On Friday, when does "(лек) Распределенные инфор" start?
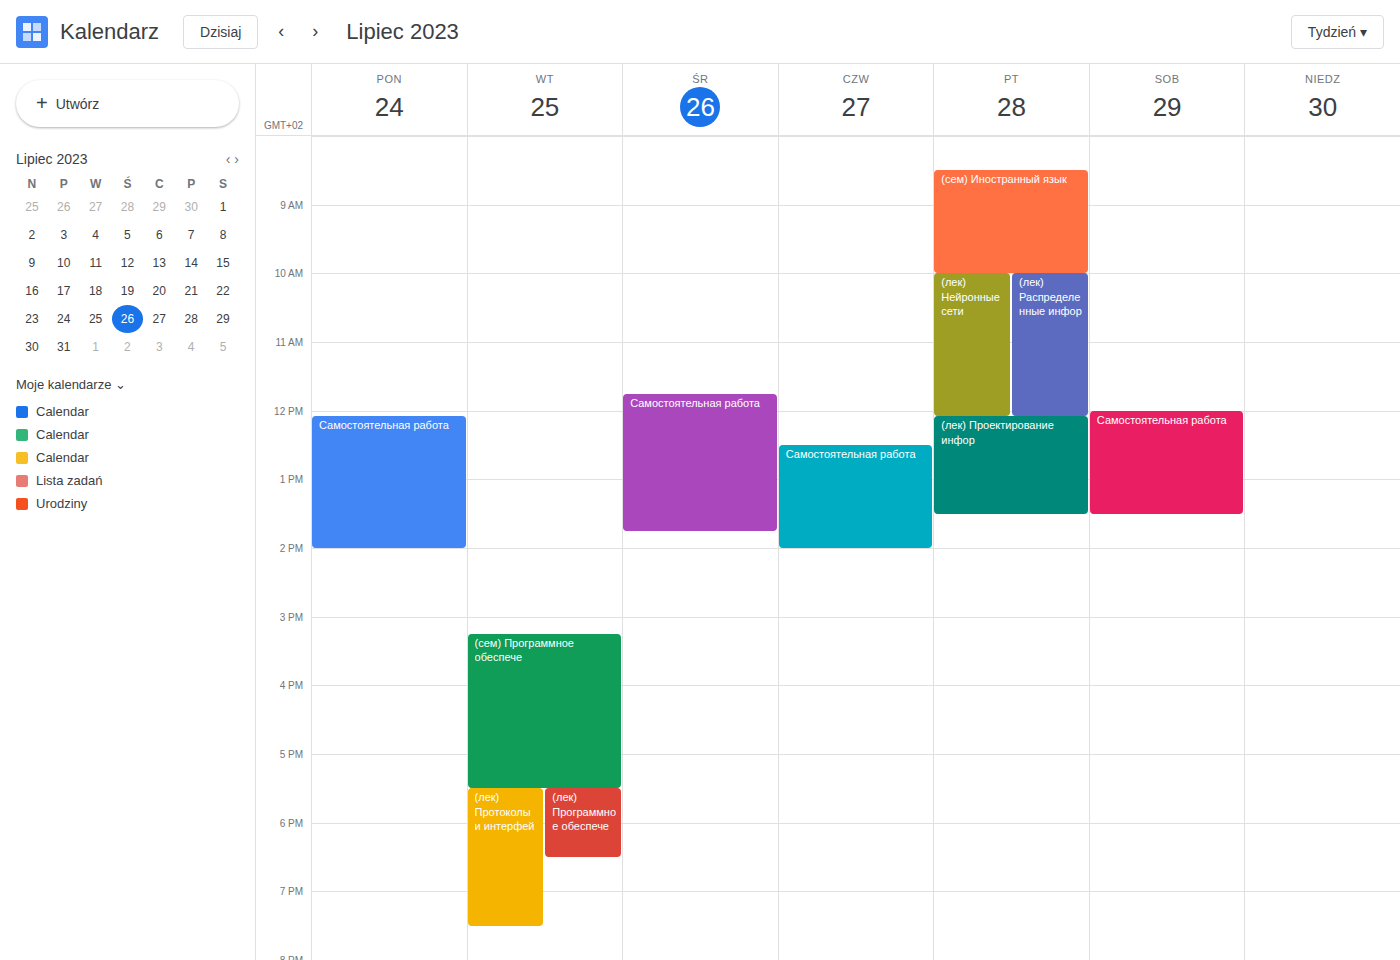
10:00 AM